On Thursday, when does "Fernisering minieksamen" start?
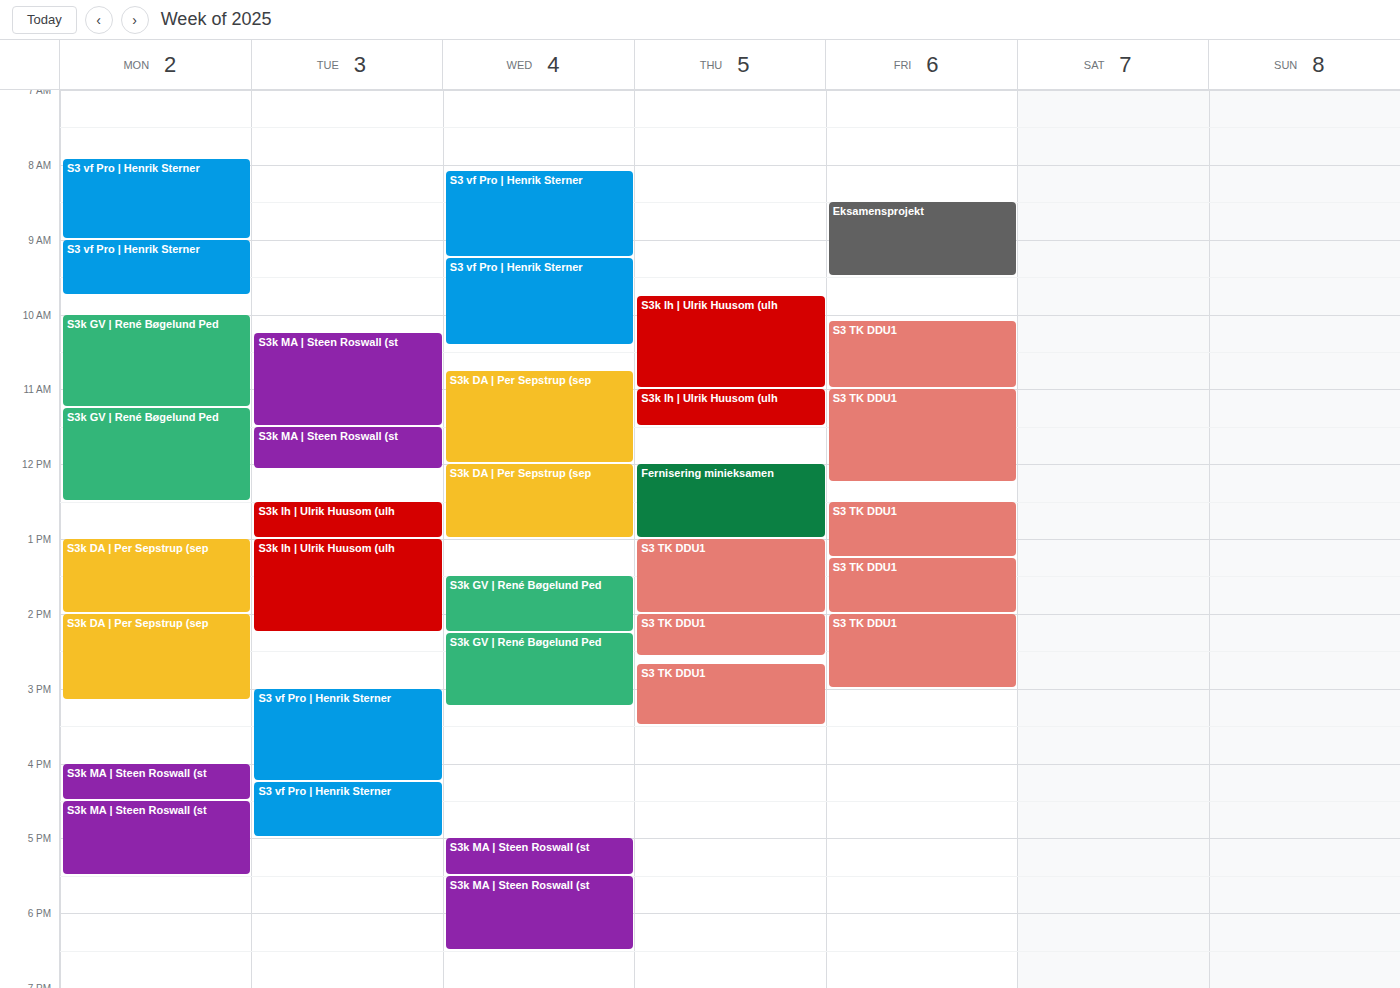
12:00 PM